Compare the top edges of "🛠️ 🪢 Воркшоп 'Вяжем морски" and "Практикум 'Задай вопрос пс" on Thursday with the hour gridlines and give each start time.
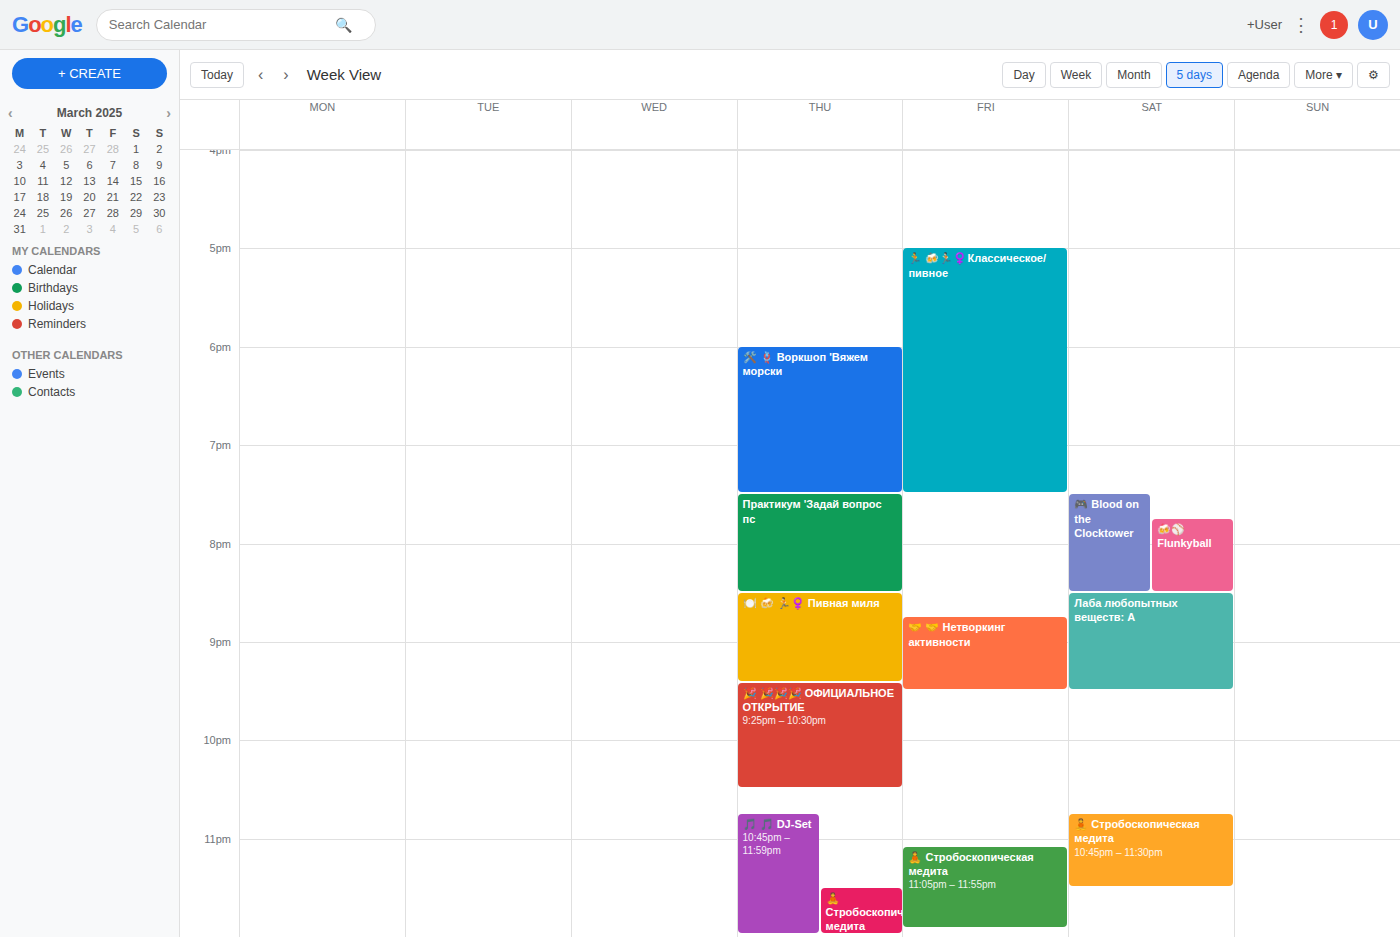
"🛠️ 🪢 Воркшоп 'Вяжем морски": 6:00 PM, exactly on the 6 PM line. "Практикум 'Задай вопрос пс": 7:30 PM, halfway between the 7 PM and 8 PM lines.